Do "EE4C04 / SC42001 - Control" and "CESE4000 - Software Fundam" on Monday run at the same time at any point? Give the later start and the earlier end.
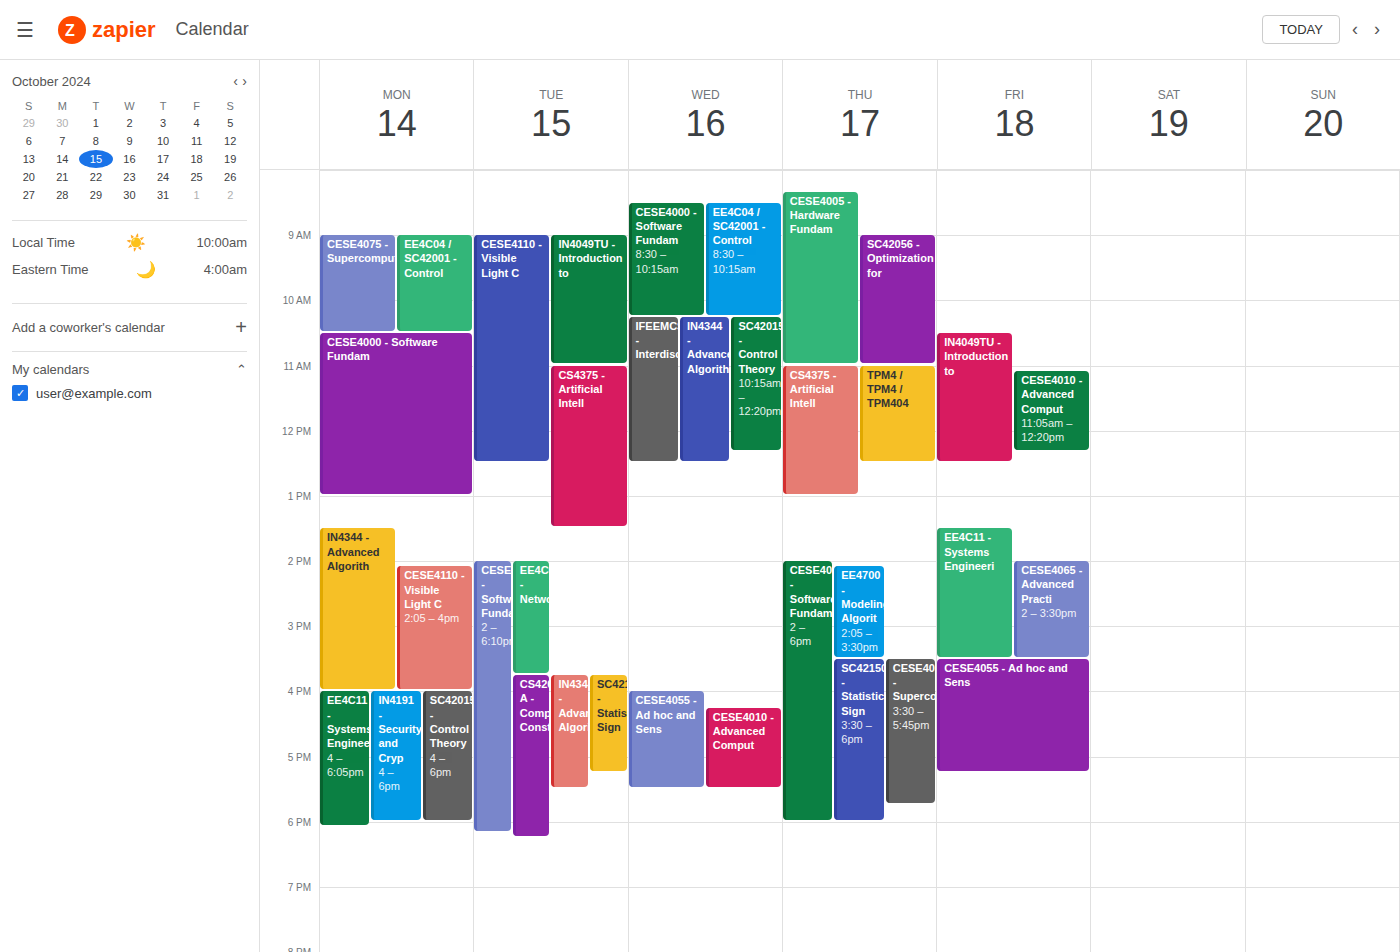
"EE4C04 / SC42001 - Control" ends at 10:30 AM, exactly when "CESE4000 - Software Fundam" starts -- they touch but do not overlap.